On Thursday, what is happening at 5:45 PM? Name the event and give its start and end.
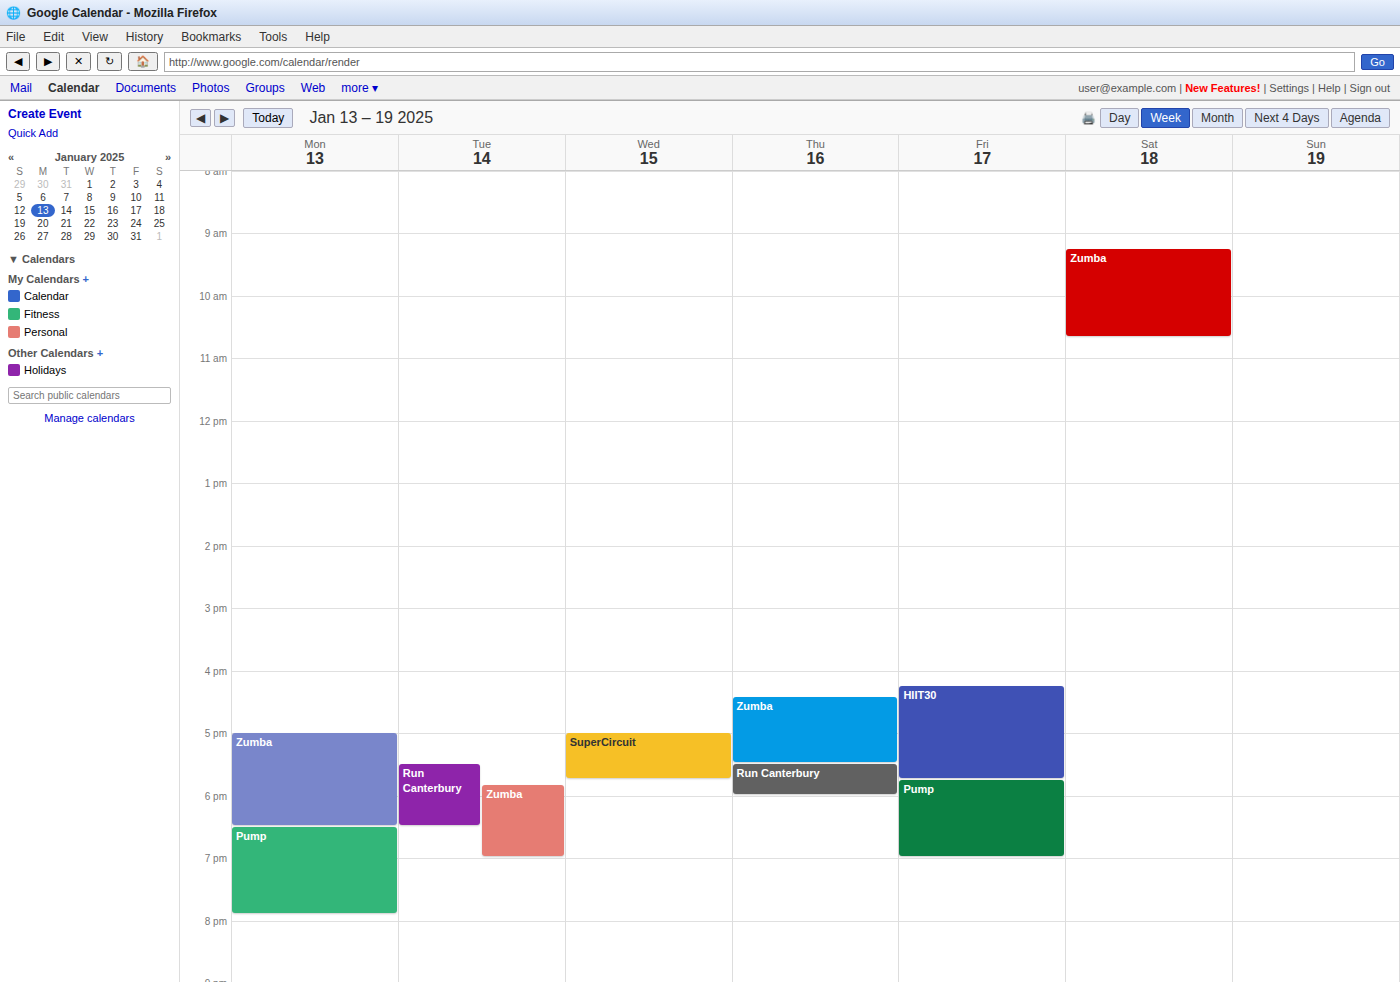
"Run Canterbury", 5:30 PM to 6:00 PM